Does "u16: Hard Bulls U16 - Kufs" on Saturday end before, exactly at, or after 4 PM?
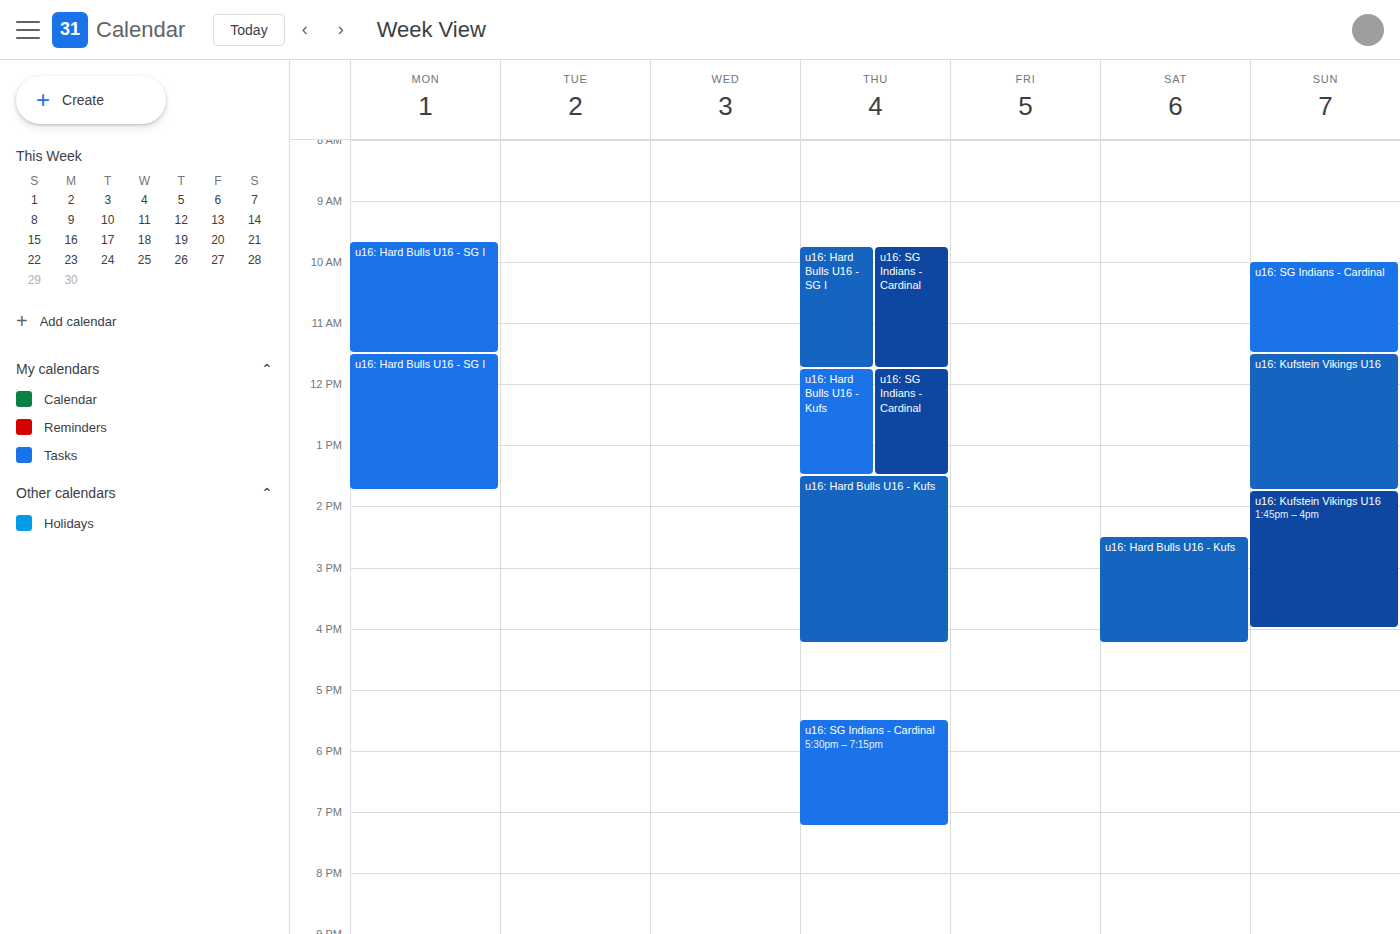
4:15 PM -- after 4 PM, 15 minutes below the 4 PM line.